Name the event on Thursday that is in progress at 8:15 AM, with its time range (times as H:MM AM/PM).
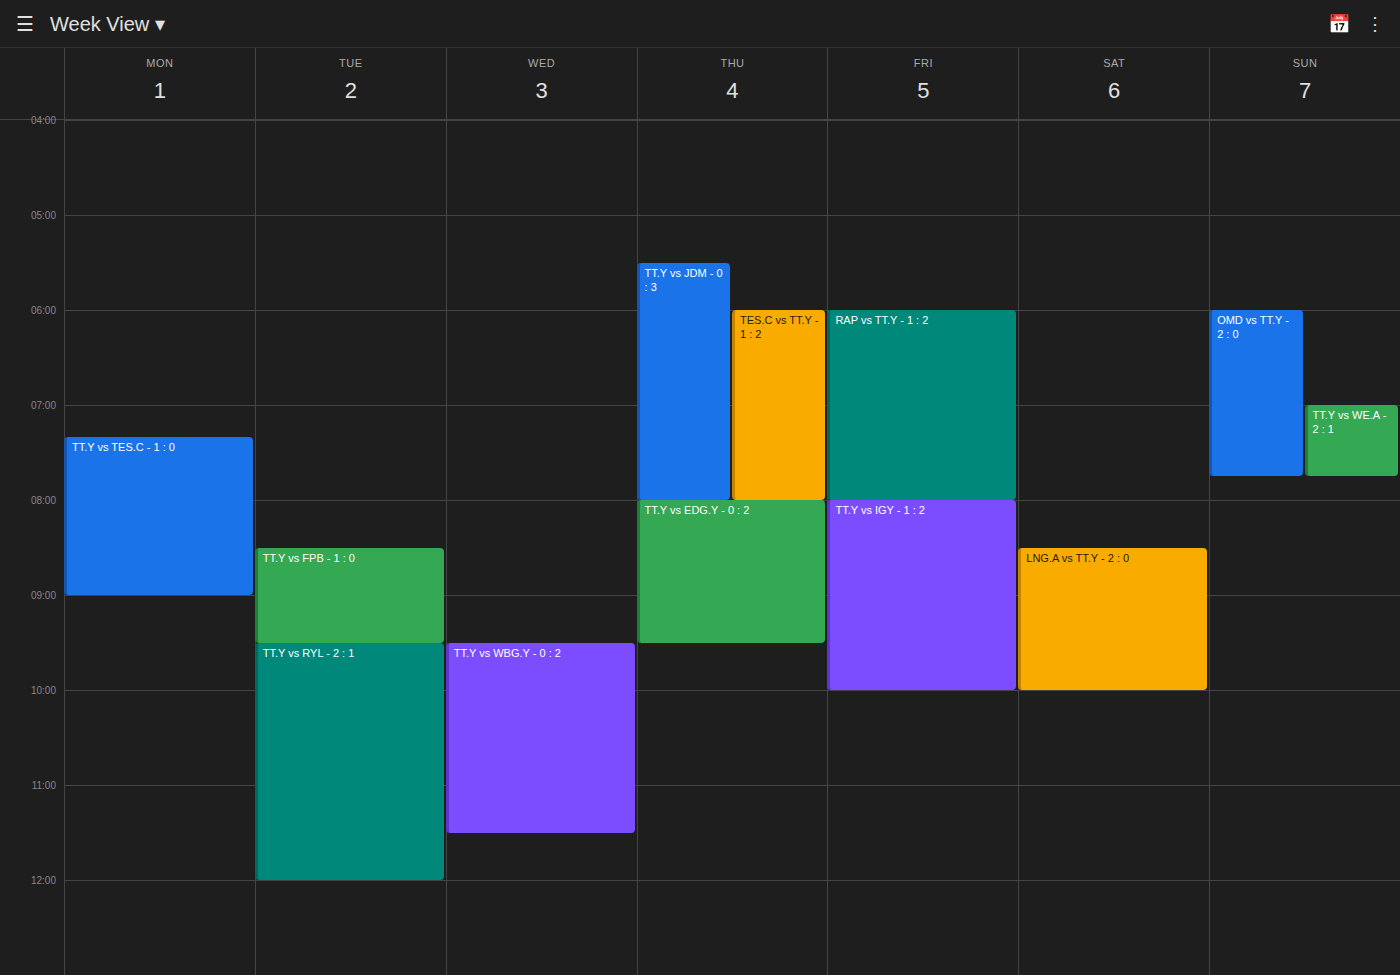
"TT.Y vs EDG.Y - 0 : 2", 8:00 AM to 9:30 AM